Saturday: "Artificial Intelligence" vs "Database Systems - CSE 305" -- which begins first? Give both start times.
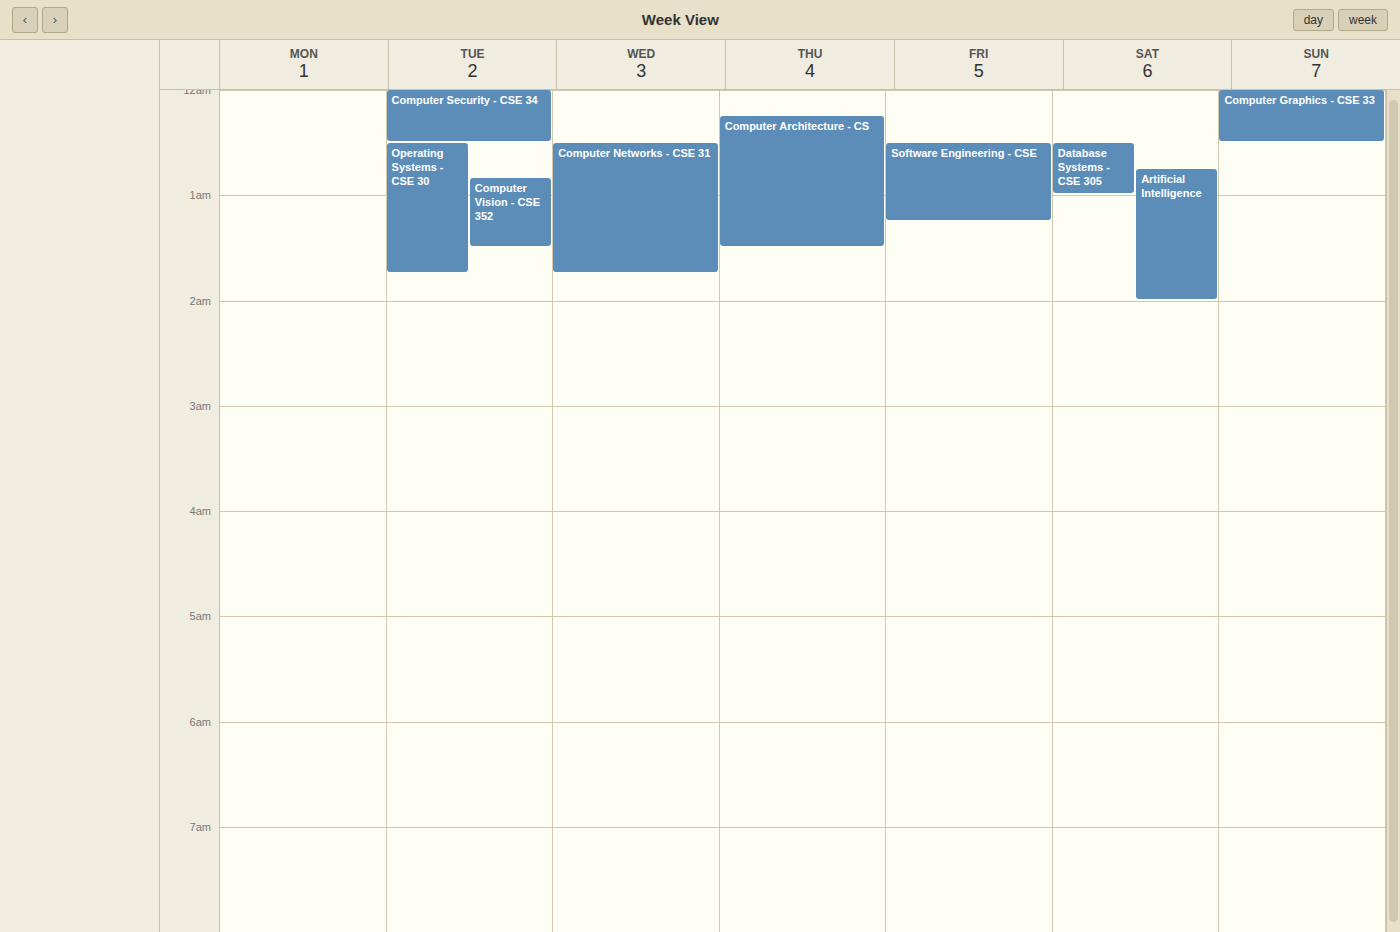
"Database Systems - CSE 305" 12:30 AM; "Artificial Intelligence" 12:45 AM.